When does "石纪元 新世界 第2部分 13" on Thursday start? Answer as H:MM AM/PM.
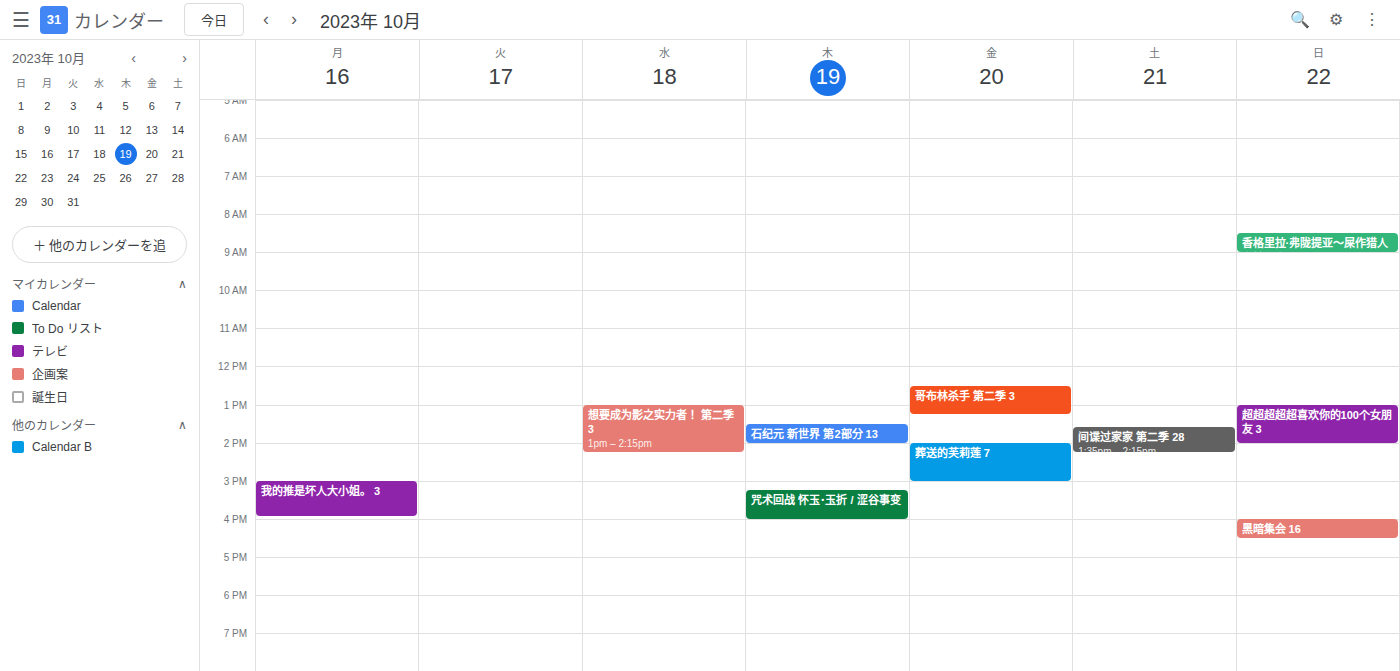
1:30 PM